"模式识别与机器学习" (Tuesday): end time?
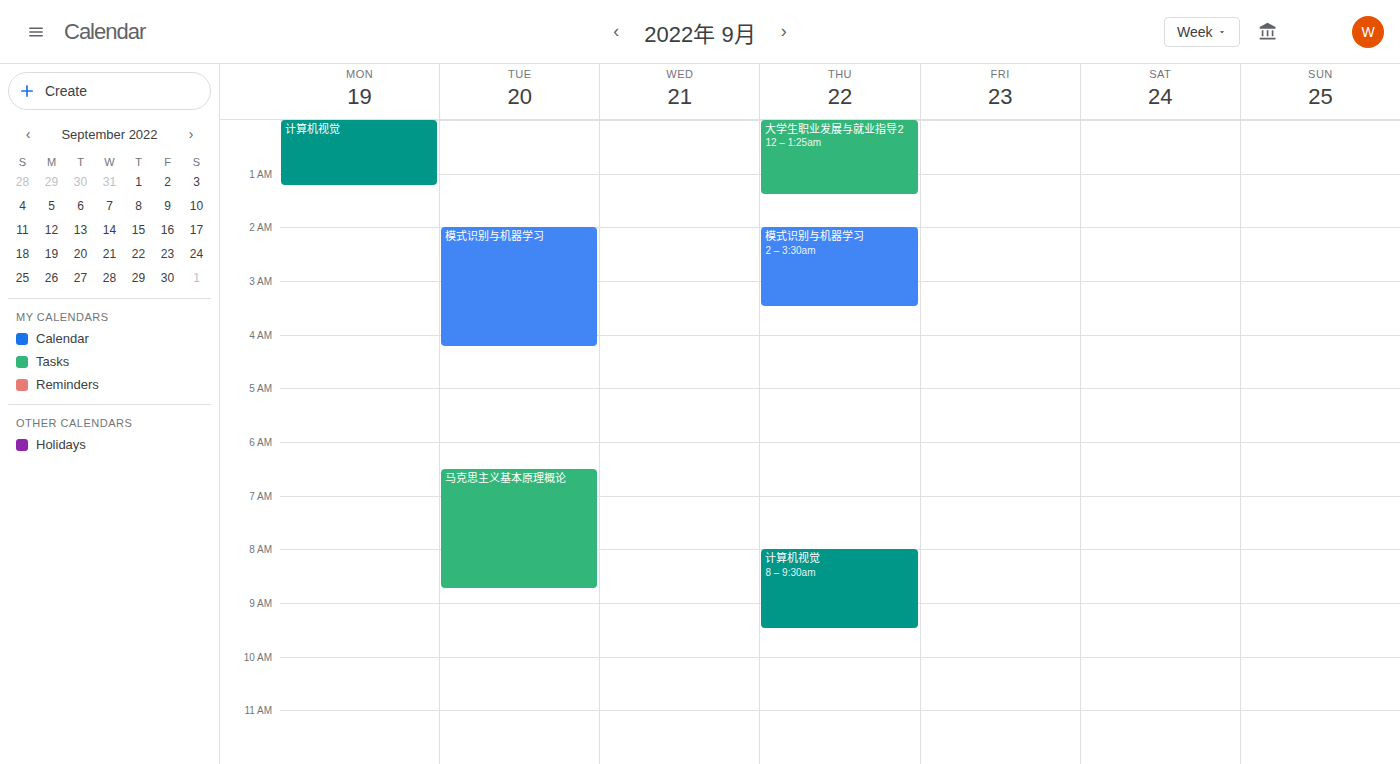
4:15 AM